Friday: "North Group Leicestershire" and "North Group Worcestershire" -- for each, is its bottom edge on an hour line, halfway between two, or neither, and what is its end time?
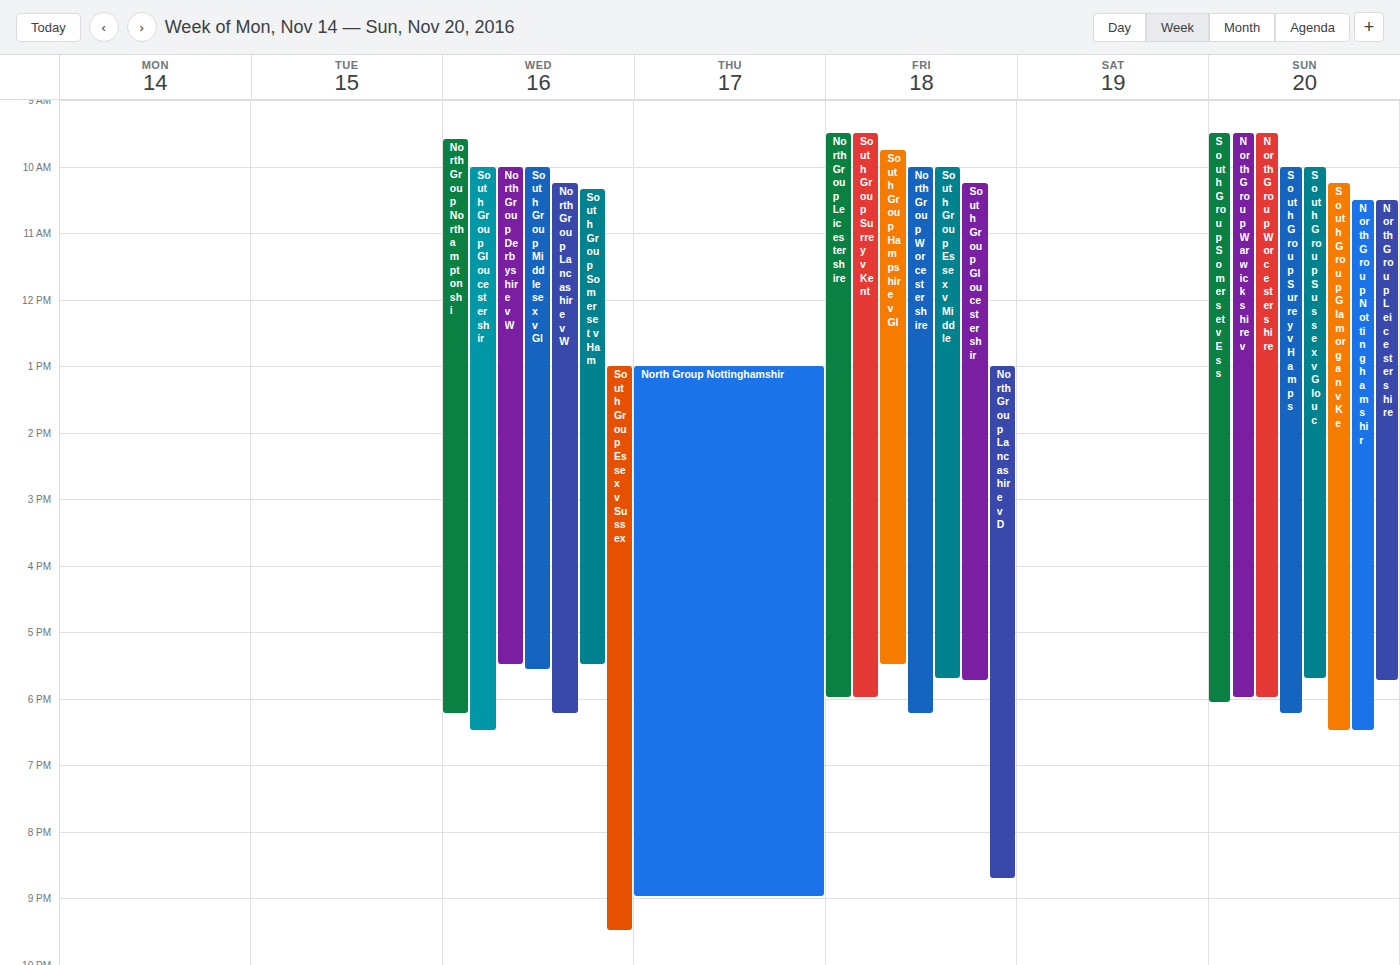
"North Group Leicestershire": 6:00 PM, exactly on the 6 PM line. "North Group Worcestershire": 6:15 PM, neither: a quarter of the way from the 6 PM line to the 7 PM line.